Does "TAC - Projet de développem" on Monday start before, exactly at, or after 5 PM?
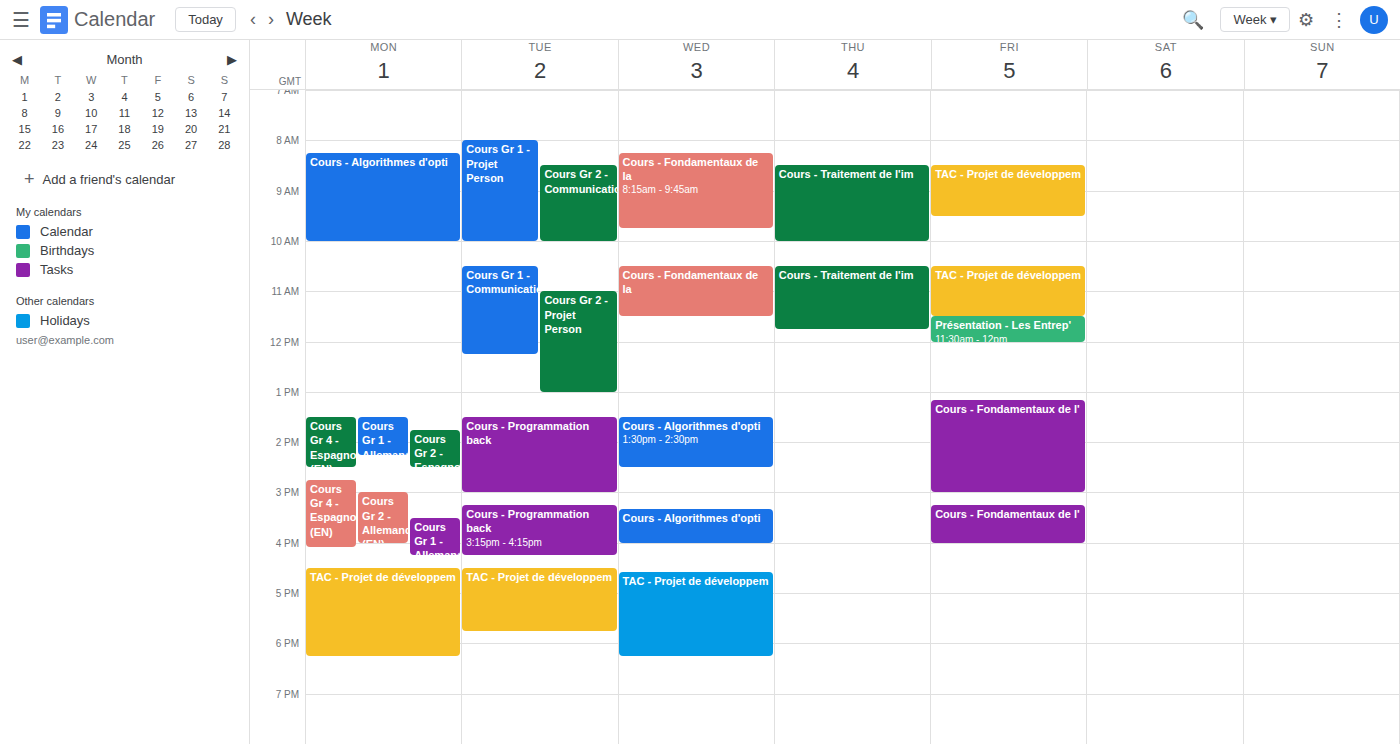
4:30 PM -- before 5 PM, 30 minutes above the 5 PM line.